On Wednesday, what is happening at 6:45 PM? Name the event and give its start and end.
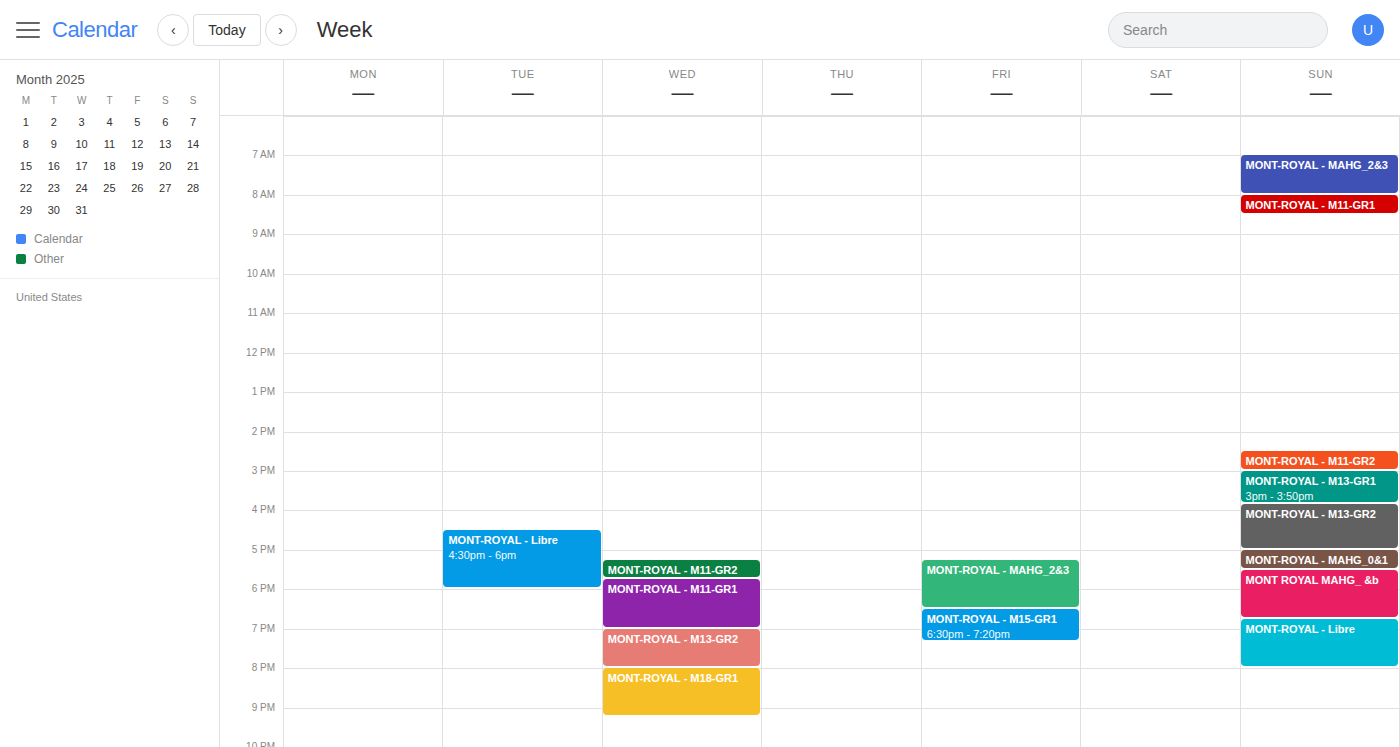
"MONT-ROYAL - M11-GR1", 5:45 PM to 7:00 PM